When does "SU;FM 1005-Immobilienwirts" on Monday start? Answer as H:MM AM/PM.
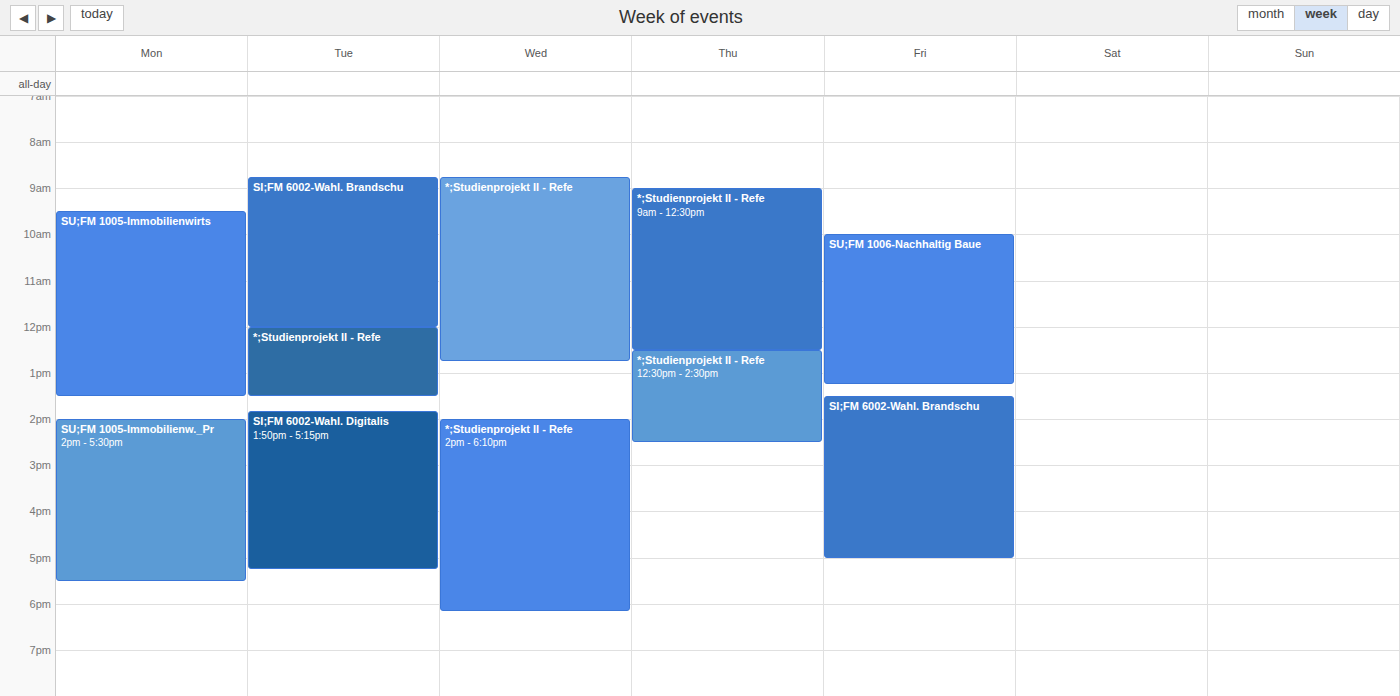
9:30 AM